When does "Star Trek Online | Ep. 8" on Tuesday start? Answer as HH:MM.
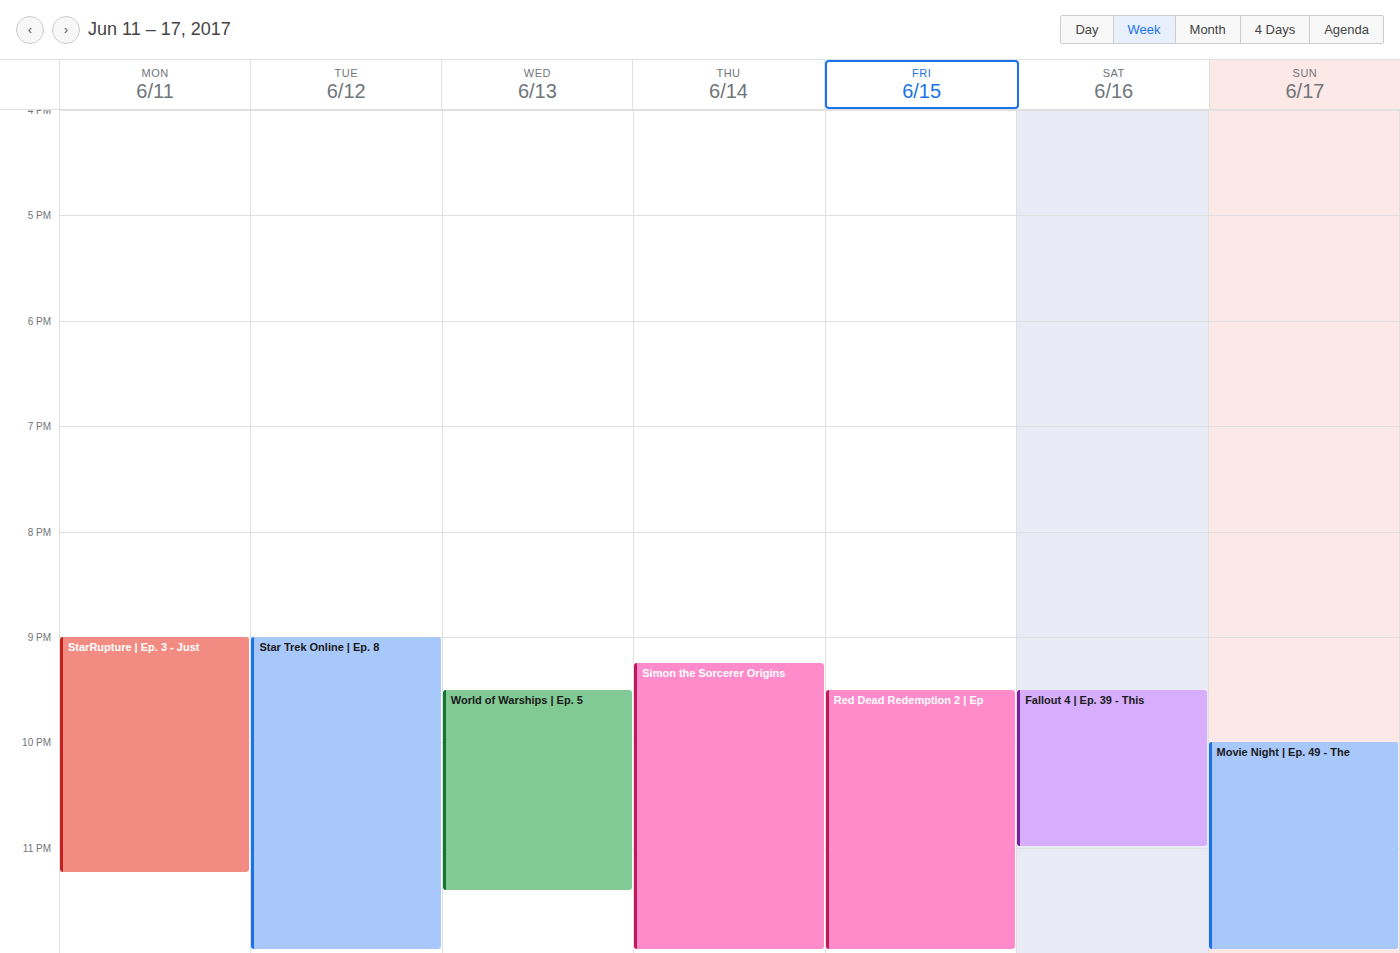
21:00